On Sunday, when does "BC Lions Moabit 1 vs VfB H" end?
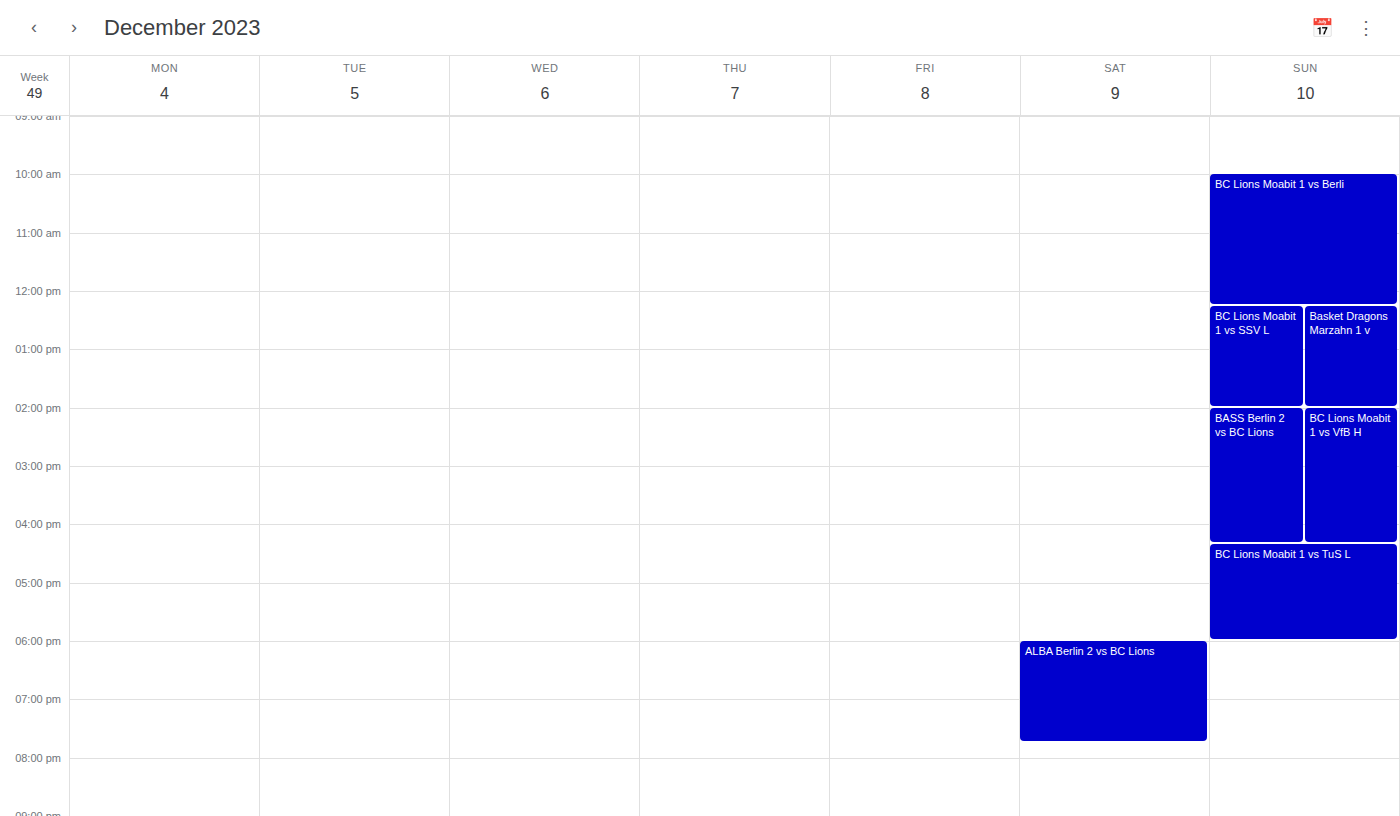
4:20 PM